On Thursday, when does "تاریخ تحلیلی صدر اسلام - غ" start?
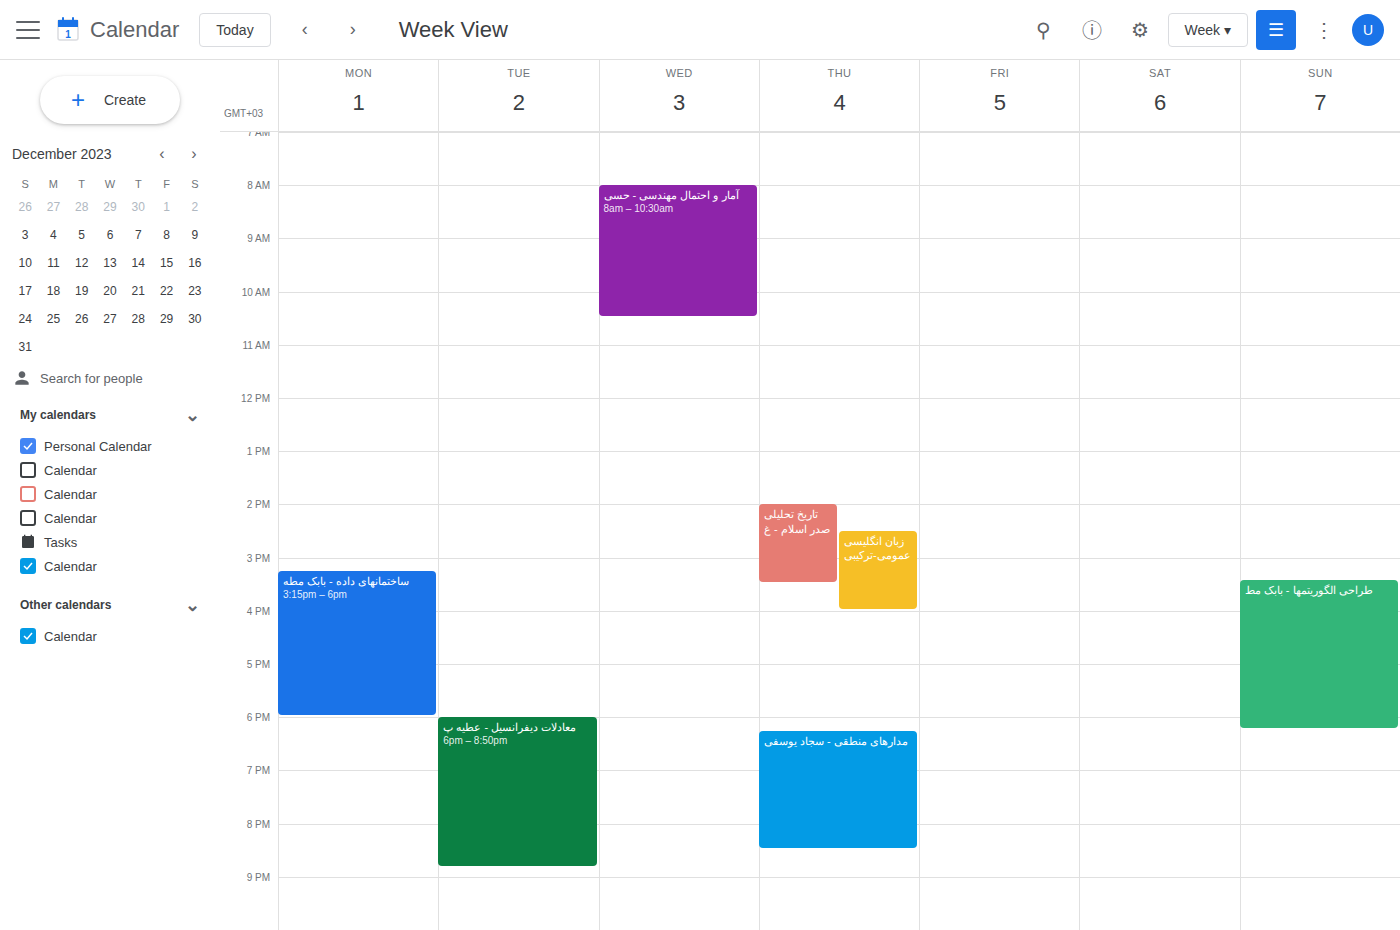
2:00 PM